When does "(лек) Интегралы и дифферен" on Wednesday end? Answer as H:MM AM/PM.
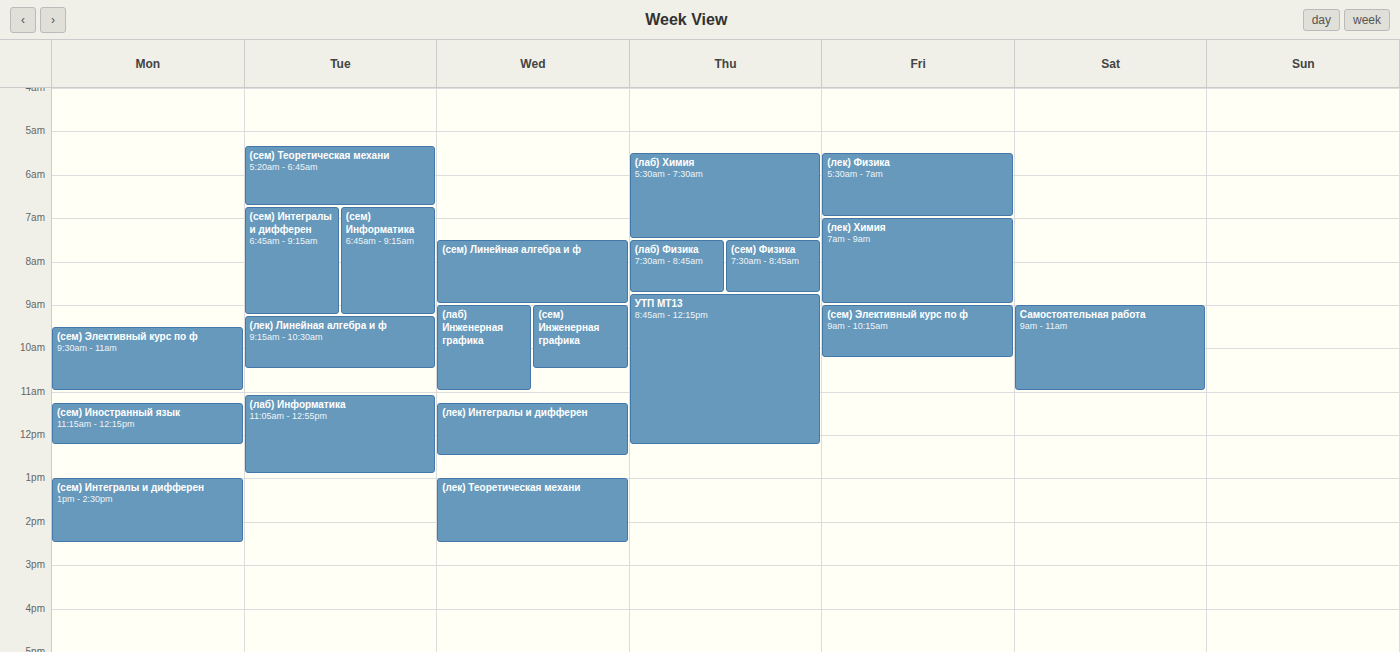
12:30 PM